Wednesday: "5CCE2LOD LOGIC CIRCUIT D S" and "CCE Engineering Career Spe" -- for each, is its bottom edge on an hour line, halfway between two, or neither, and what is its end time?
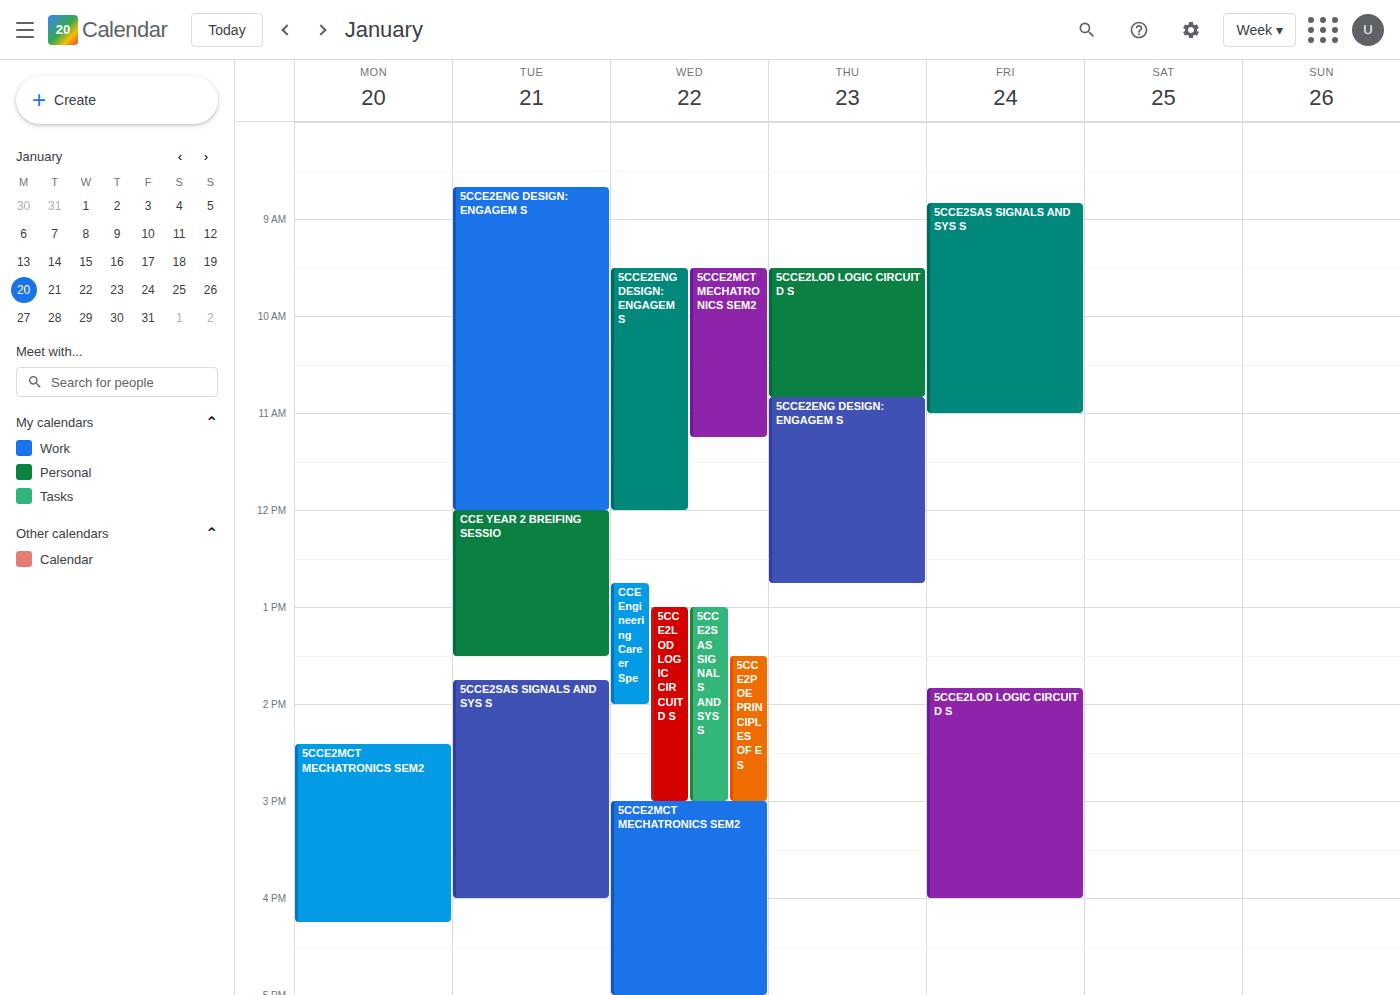
"5CCE2LOD LOGIC CIRCUIT D S": 3:00 PM, exactly on the 3 PM line. "CCE Engineering Career Spe": 2:00 PM, exactly on the 2 PM line.